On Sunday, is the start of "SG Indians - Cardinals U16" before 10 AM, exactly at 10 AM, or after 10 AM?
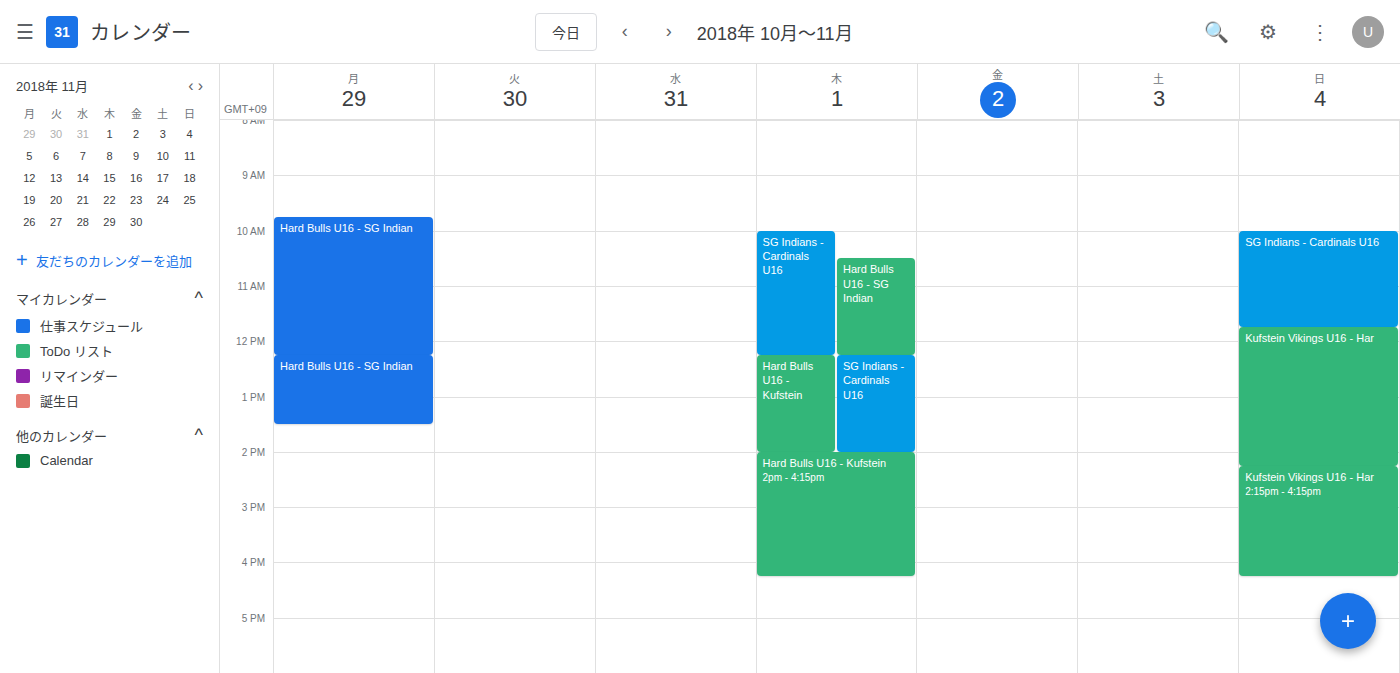
10:00 AM -- exactly at 10 AM, on the 10 AM line.